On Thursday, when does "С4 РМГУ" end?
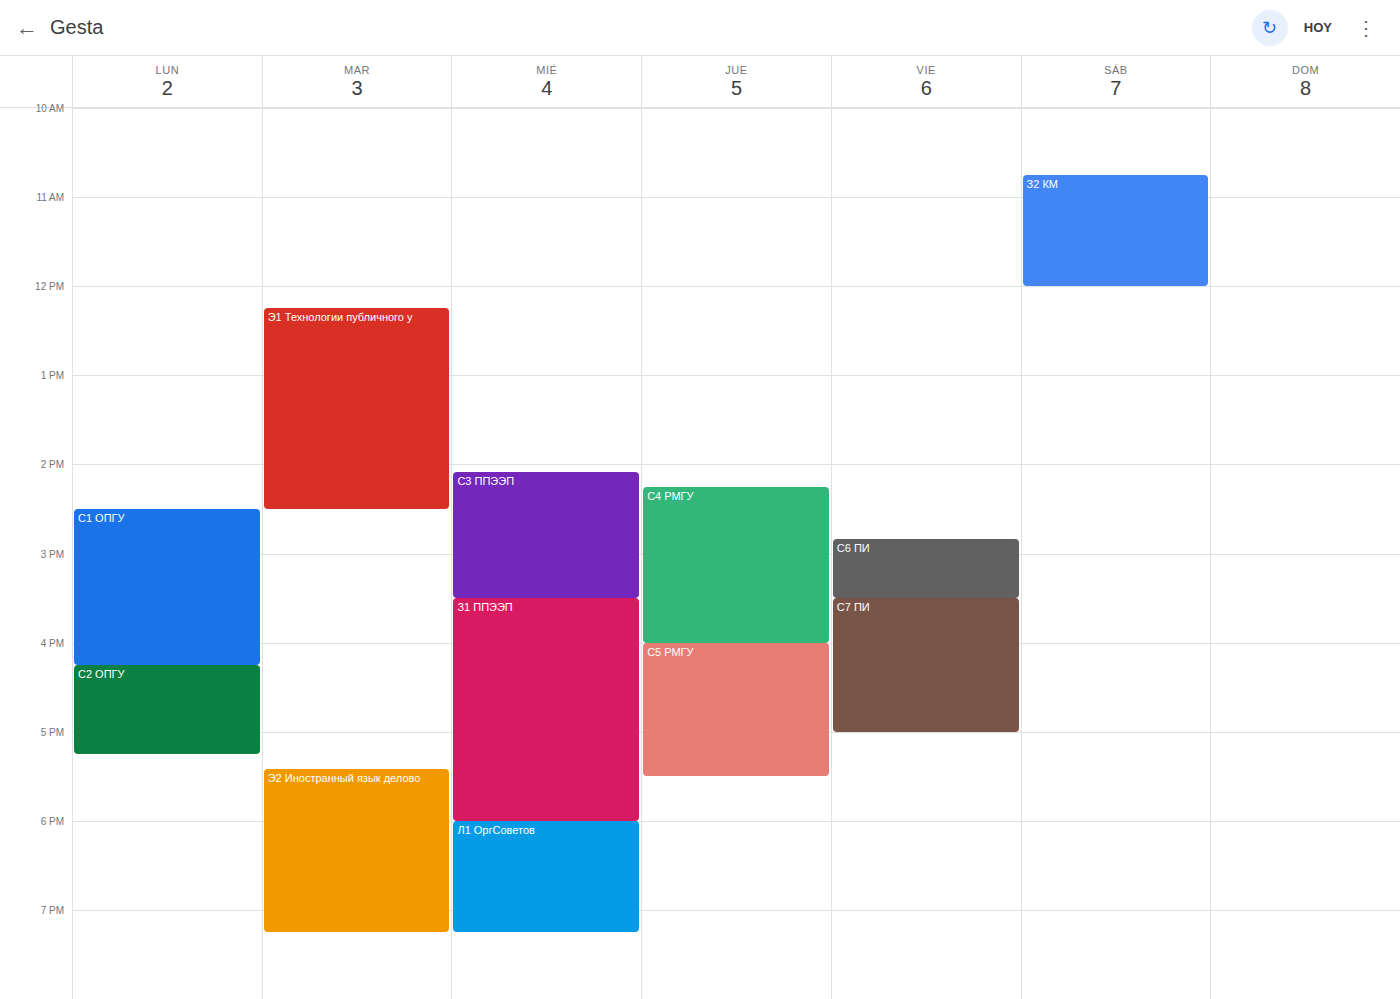
4:00 PM